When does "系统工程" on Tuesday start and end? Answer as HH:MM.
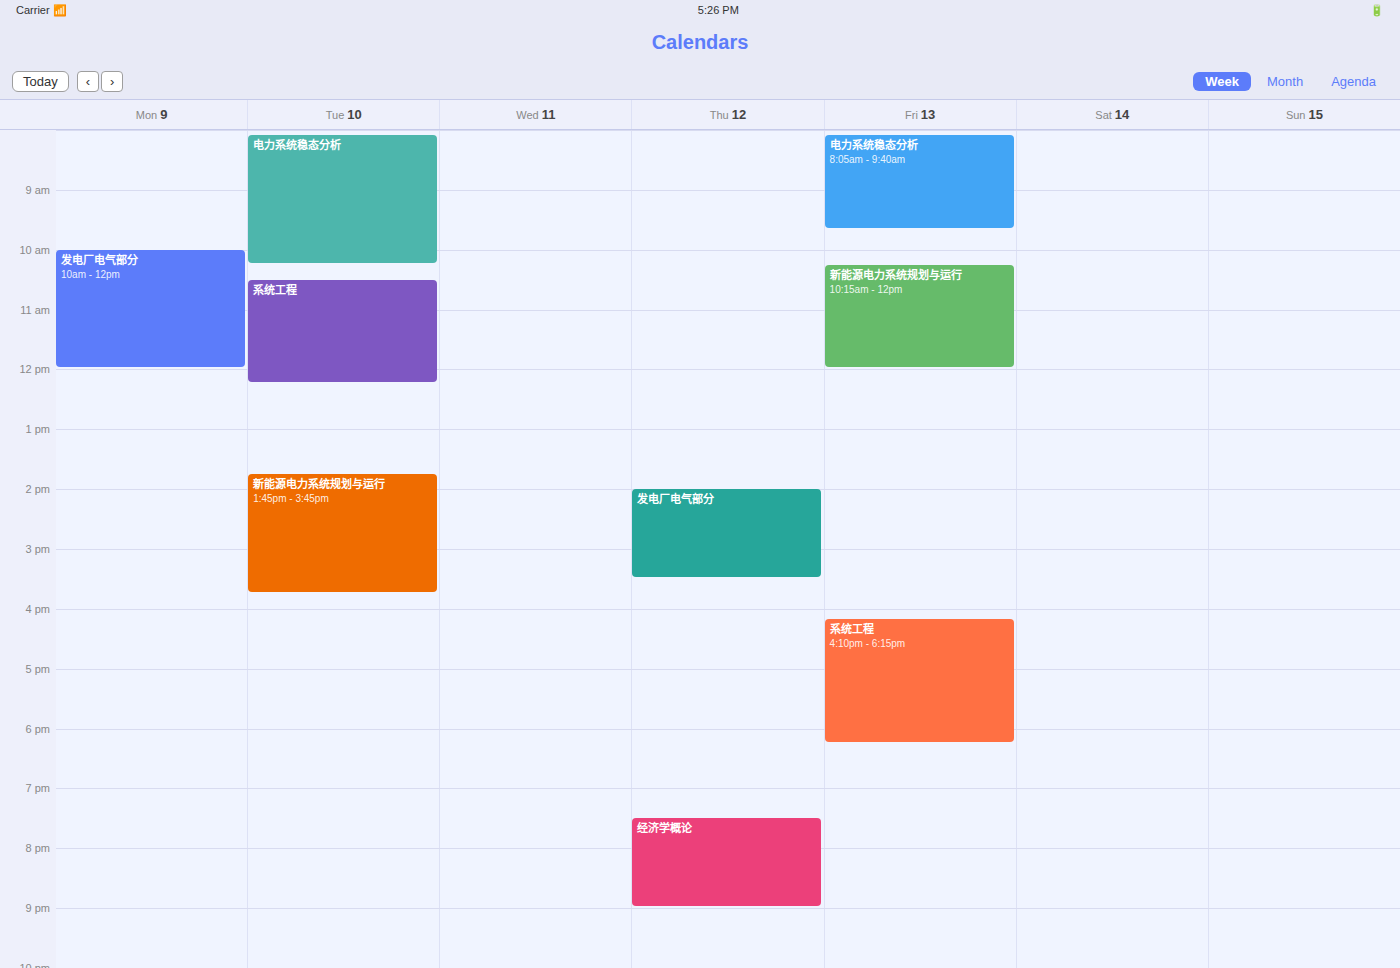
10:30 to 12:15